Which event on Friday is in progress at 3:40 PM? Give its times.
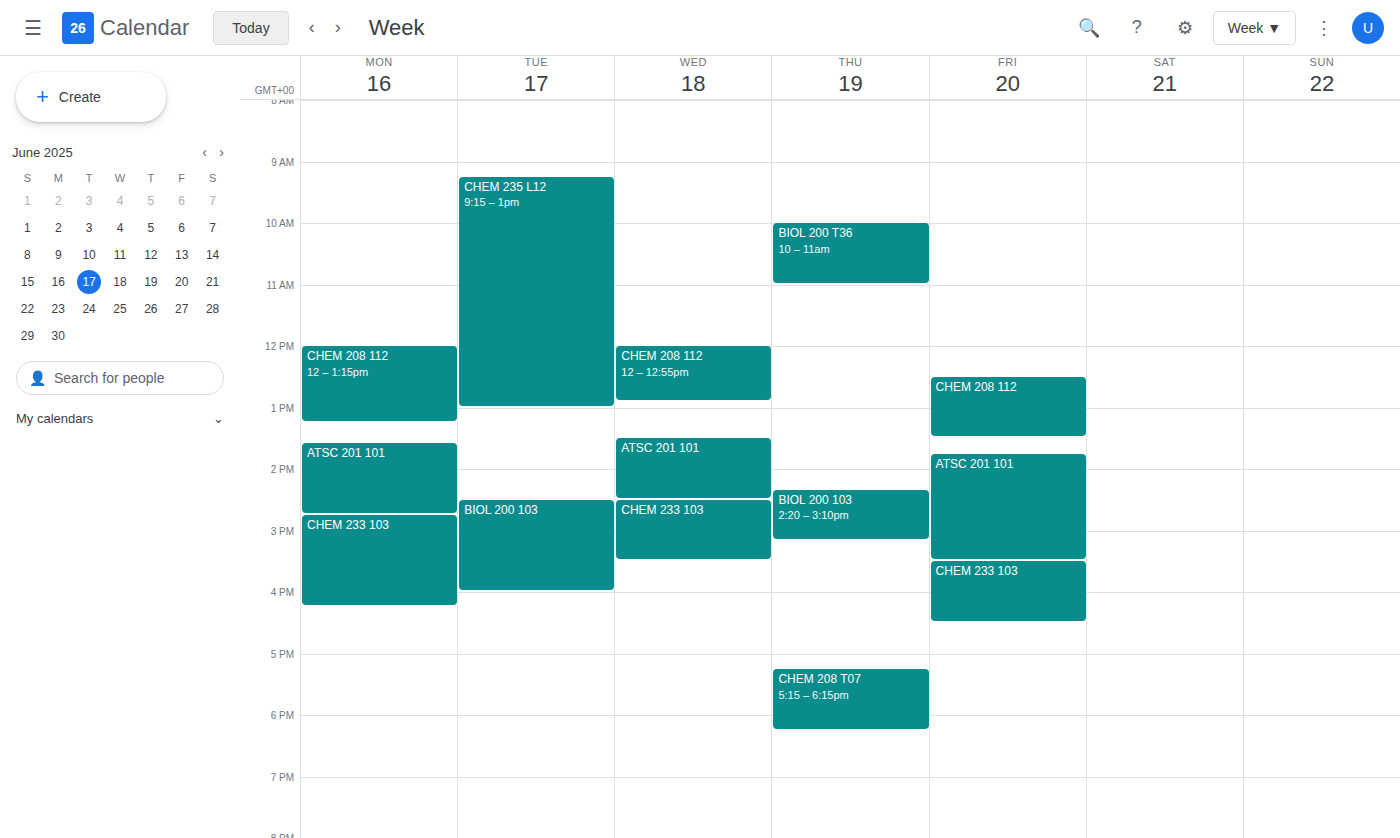
"CHEM 233 103", 3:30 PM to 4:30 PM